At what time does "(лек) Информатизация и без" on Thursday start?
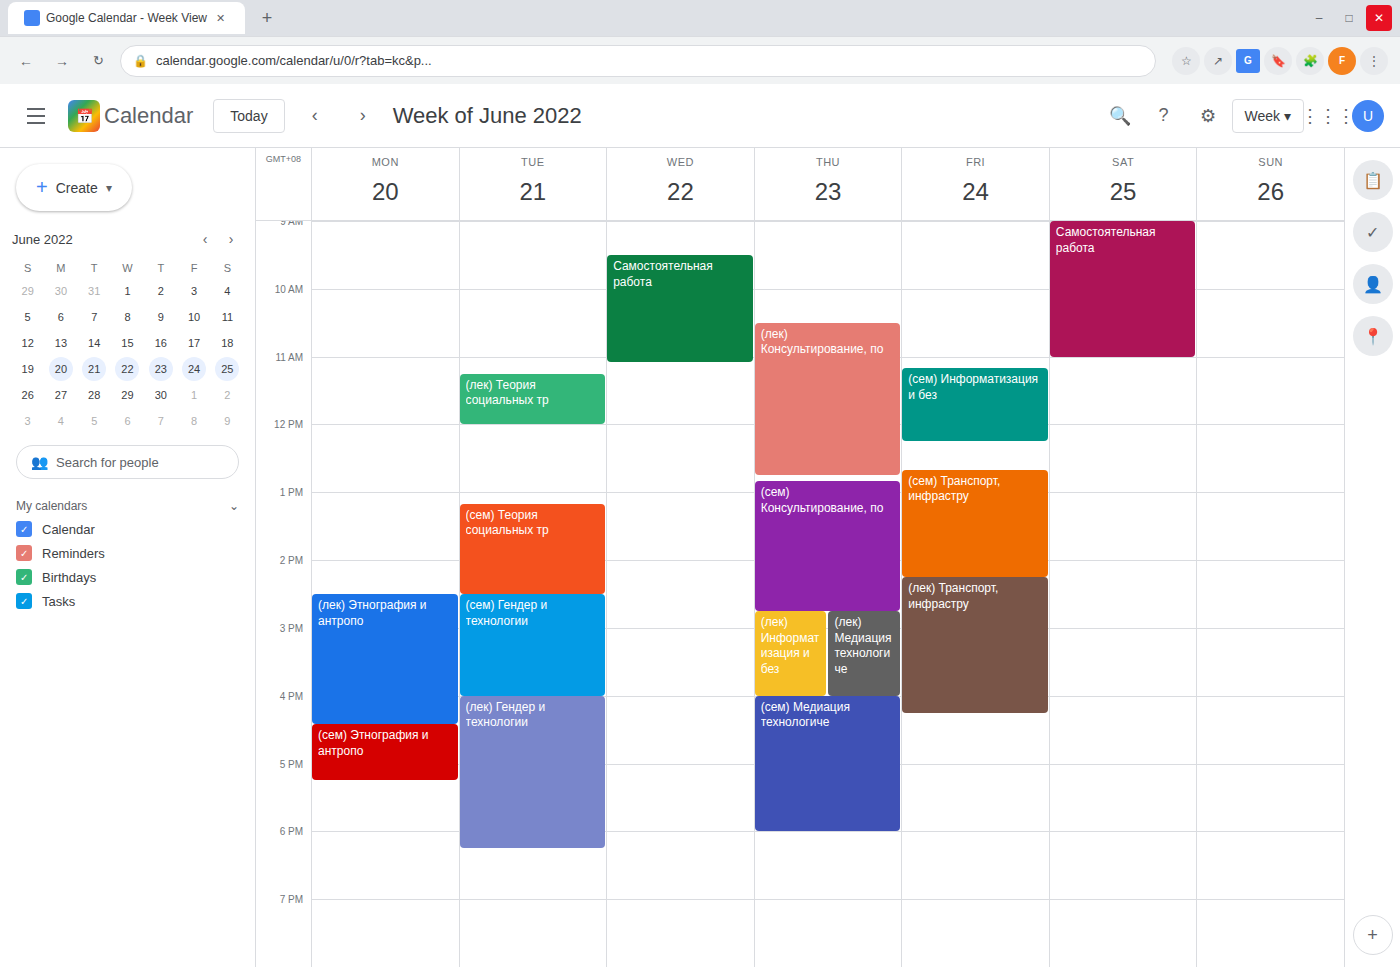
2:45 PM